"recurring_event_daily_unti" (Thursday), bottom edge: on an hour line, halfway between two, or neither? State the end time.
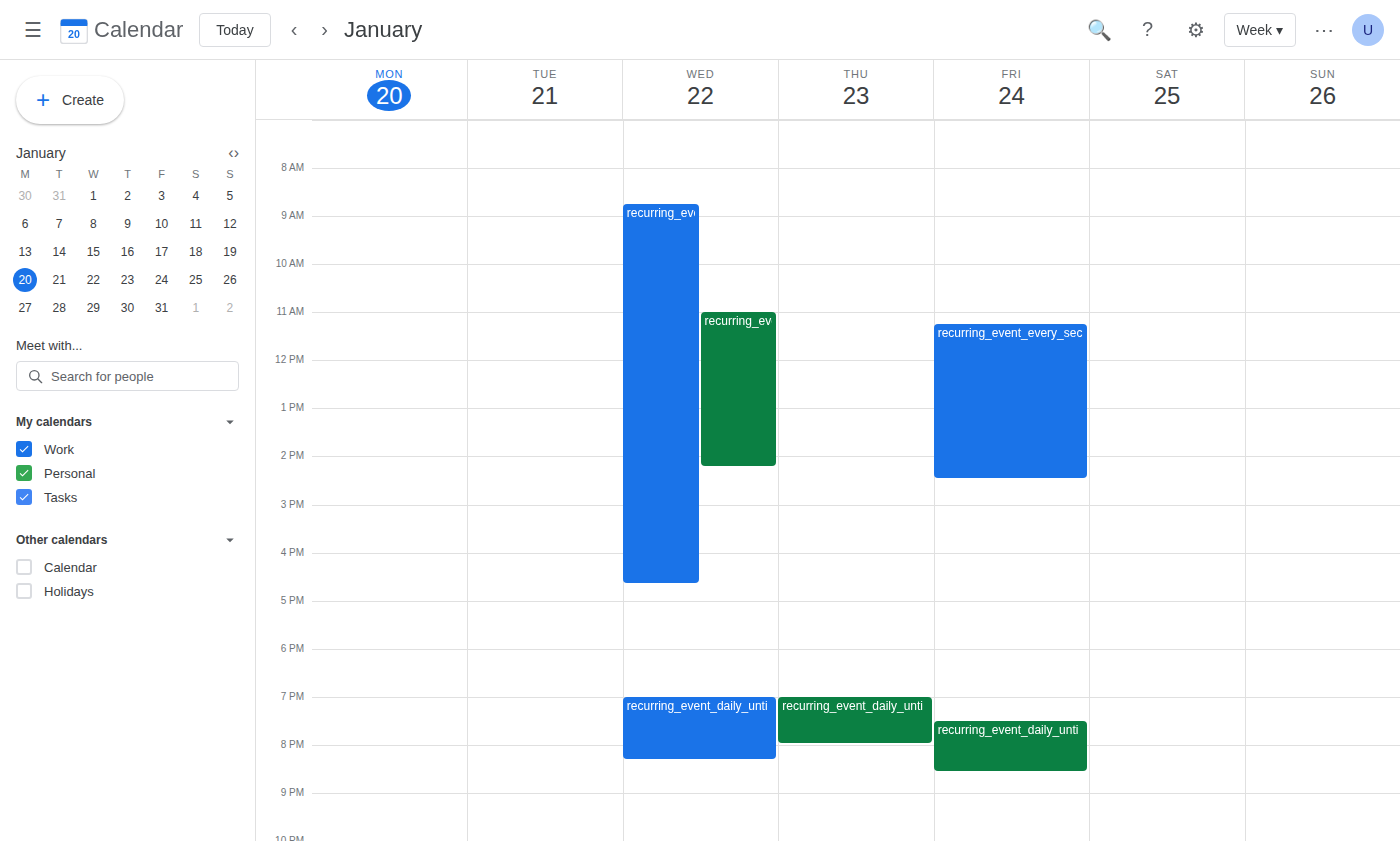
8:00 PM -- exactly on the 8 PM line.